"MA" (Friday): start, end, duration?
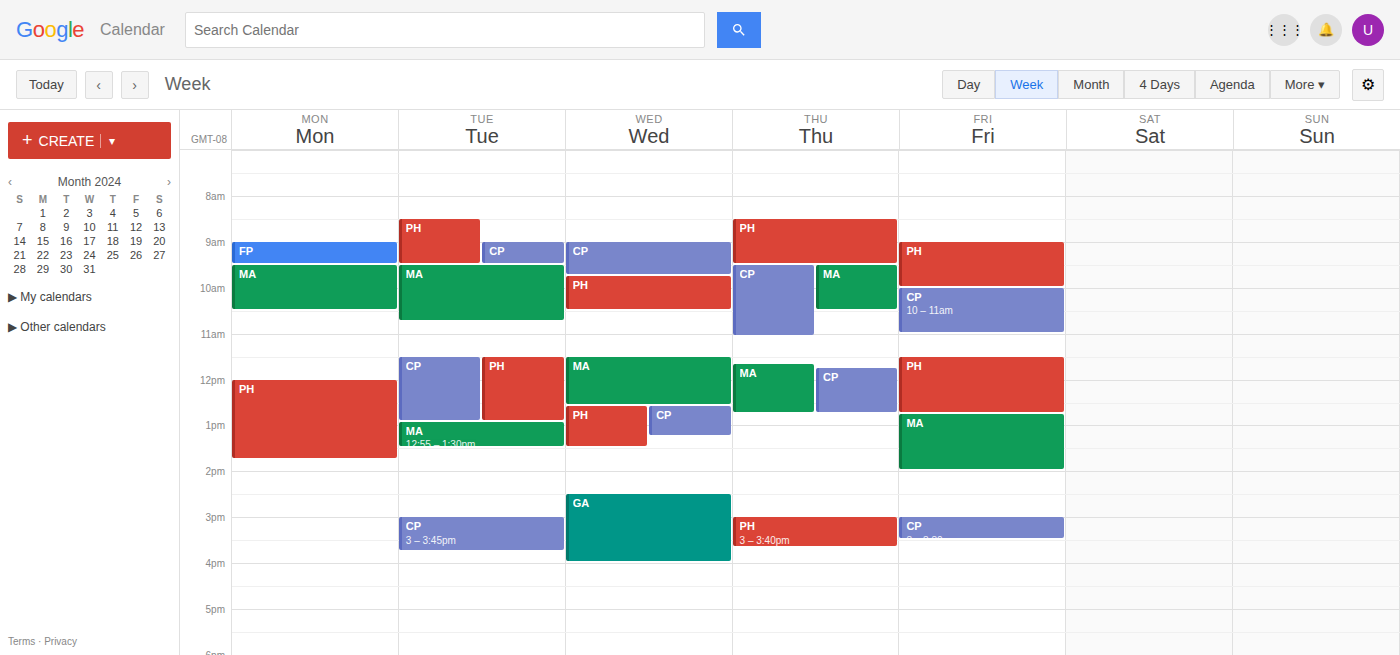
12:45 to 14:00, 1 hour 15 minutes